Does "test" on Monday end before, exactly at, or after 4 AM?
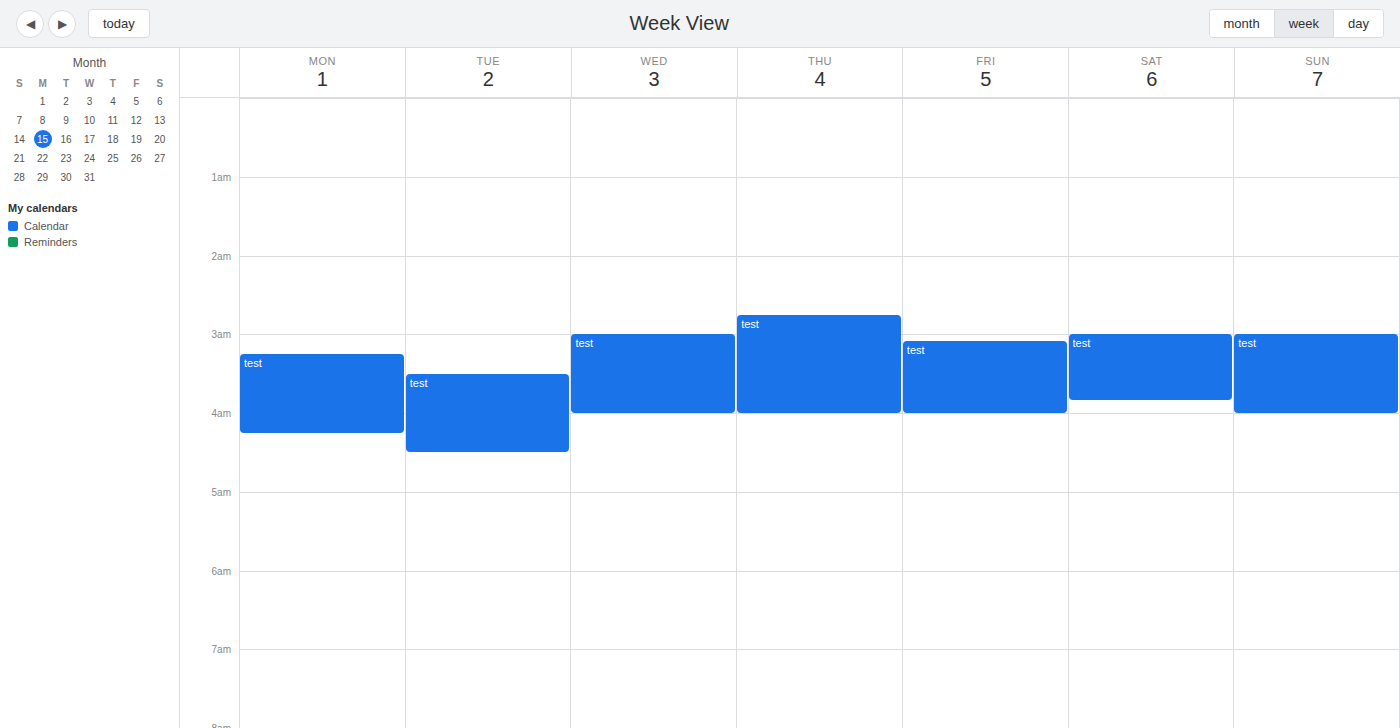
4:15 AM -- after 4 AM, 15 minutes below the 4 AM line.